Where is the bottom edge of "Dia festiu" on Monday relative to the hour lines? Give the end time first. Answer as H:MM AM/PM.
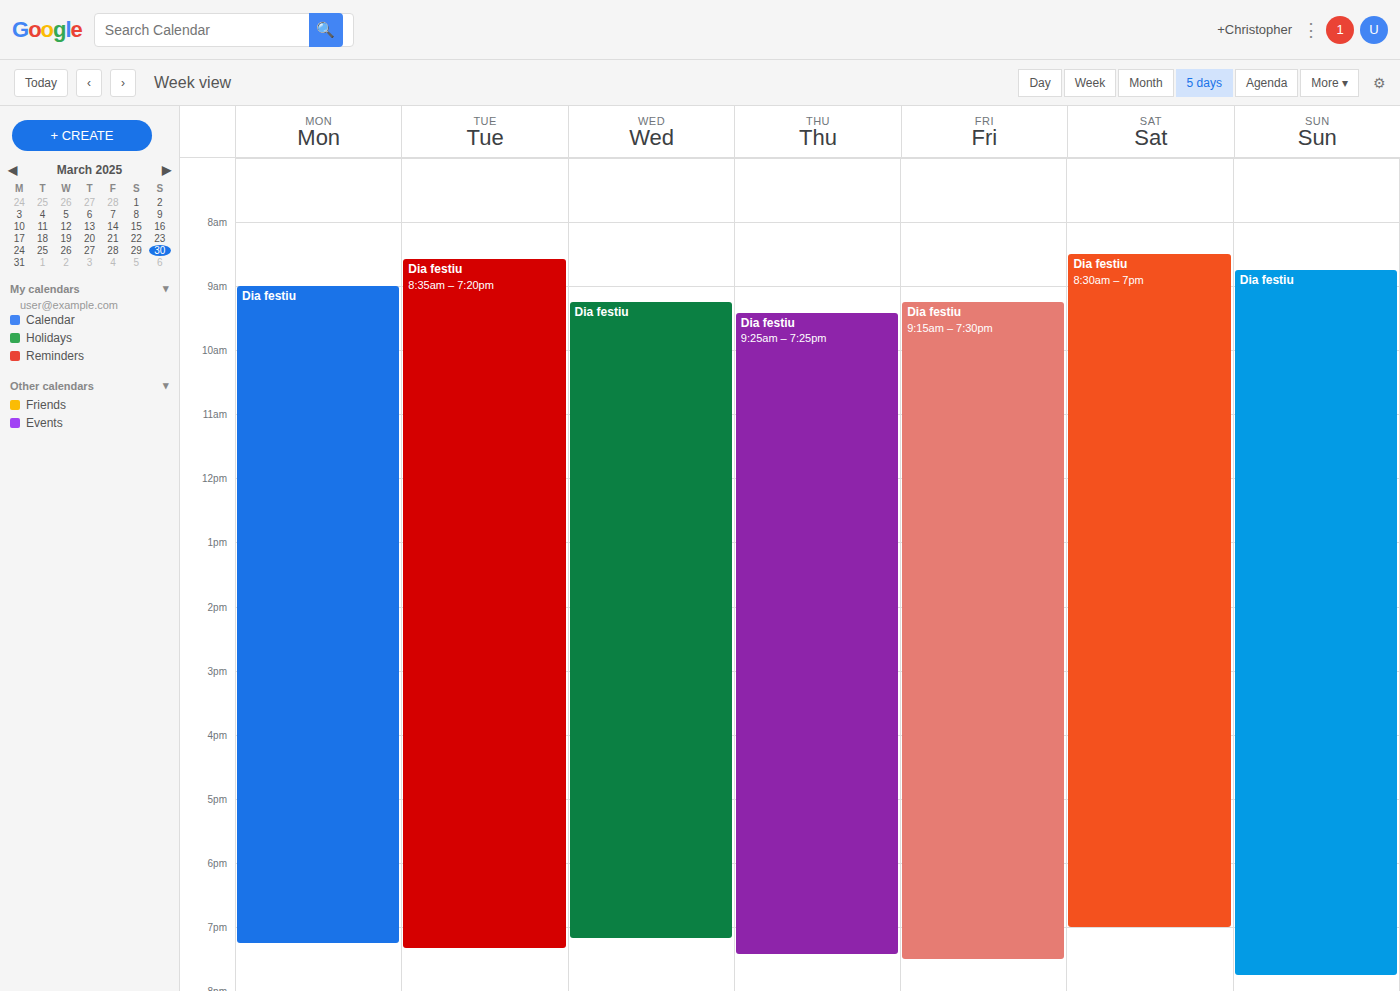
7:15 PM -- neither: a quarter of the way from the 7 PM line to the 8 PM line.